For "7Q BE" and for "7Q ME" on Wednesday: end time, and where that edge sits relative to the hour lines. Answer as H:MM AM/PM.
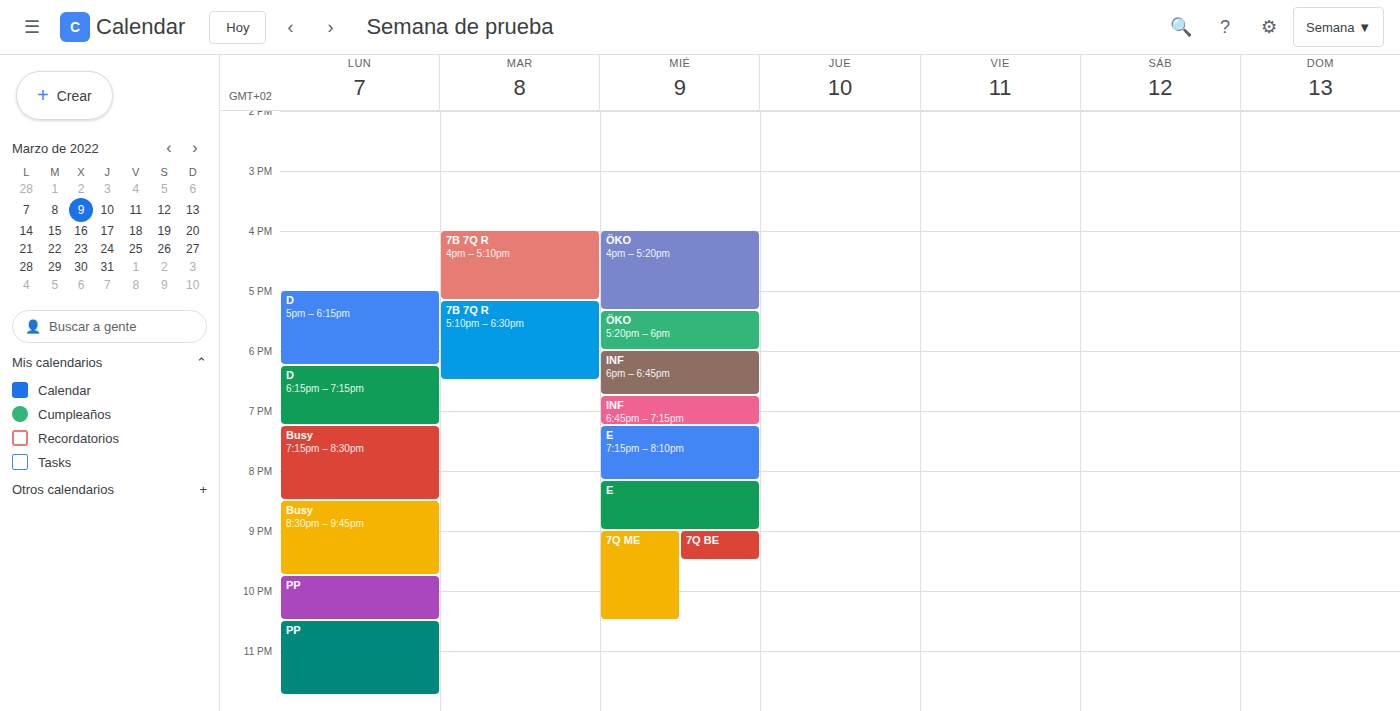
"7Q BE": 9:30 PM, halfway between the 9 PM and 10 PM lines. "7Q ME": 10:30 PM, halfway between the 10 PM and 11 PM lines.